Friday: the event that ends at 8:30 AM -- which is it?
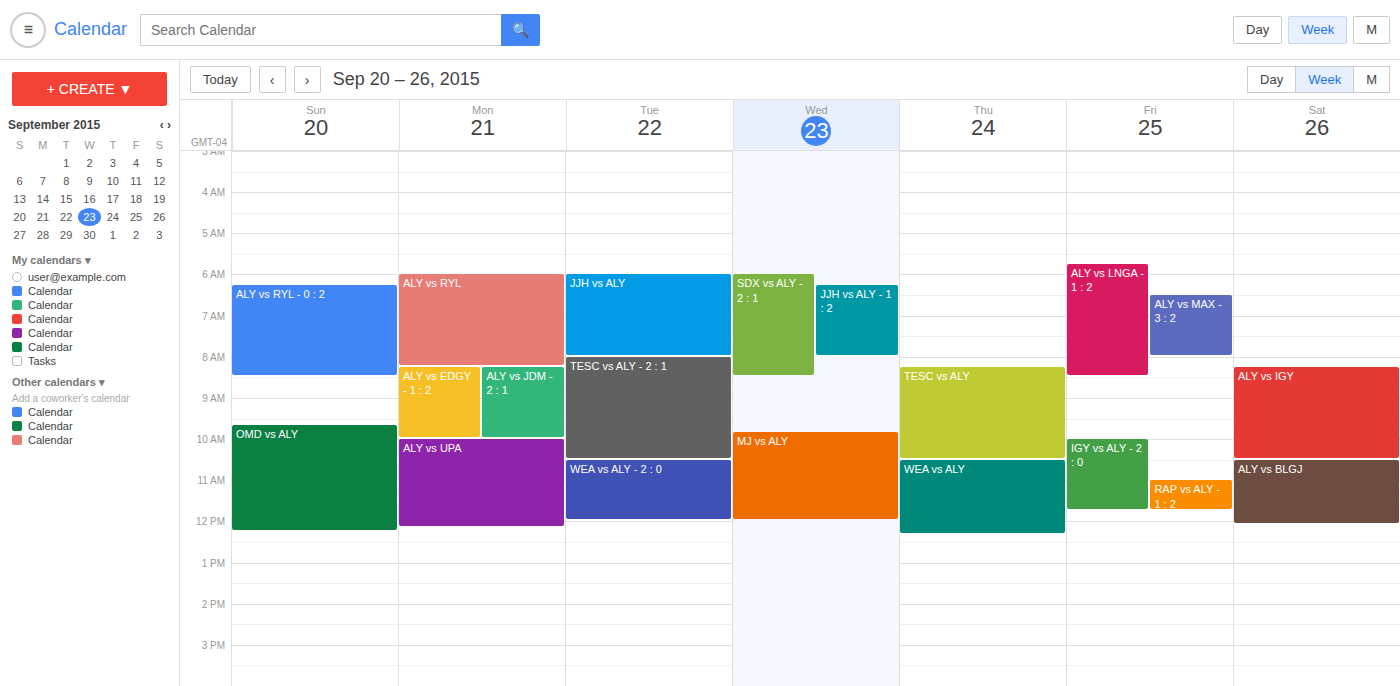
"ALY vs LNGA - 1 : 2"